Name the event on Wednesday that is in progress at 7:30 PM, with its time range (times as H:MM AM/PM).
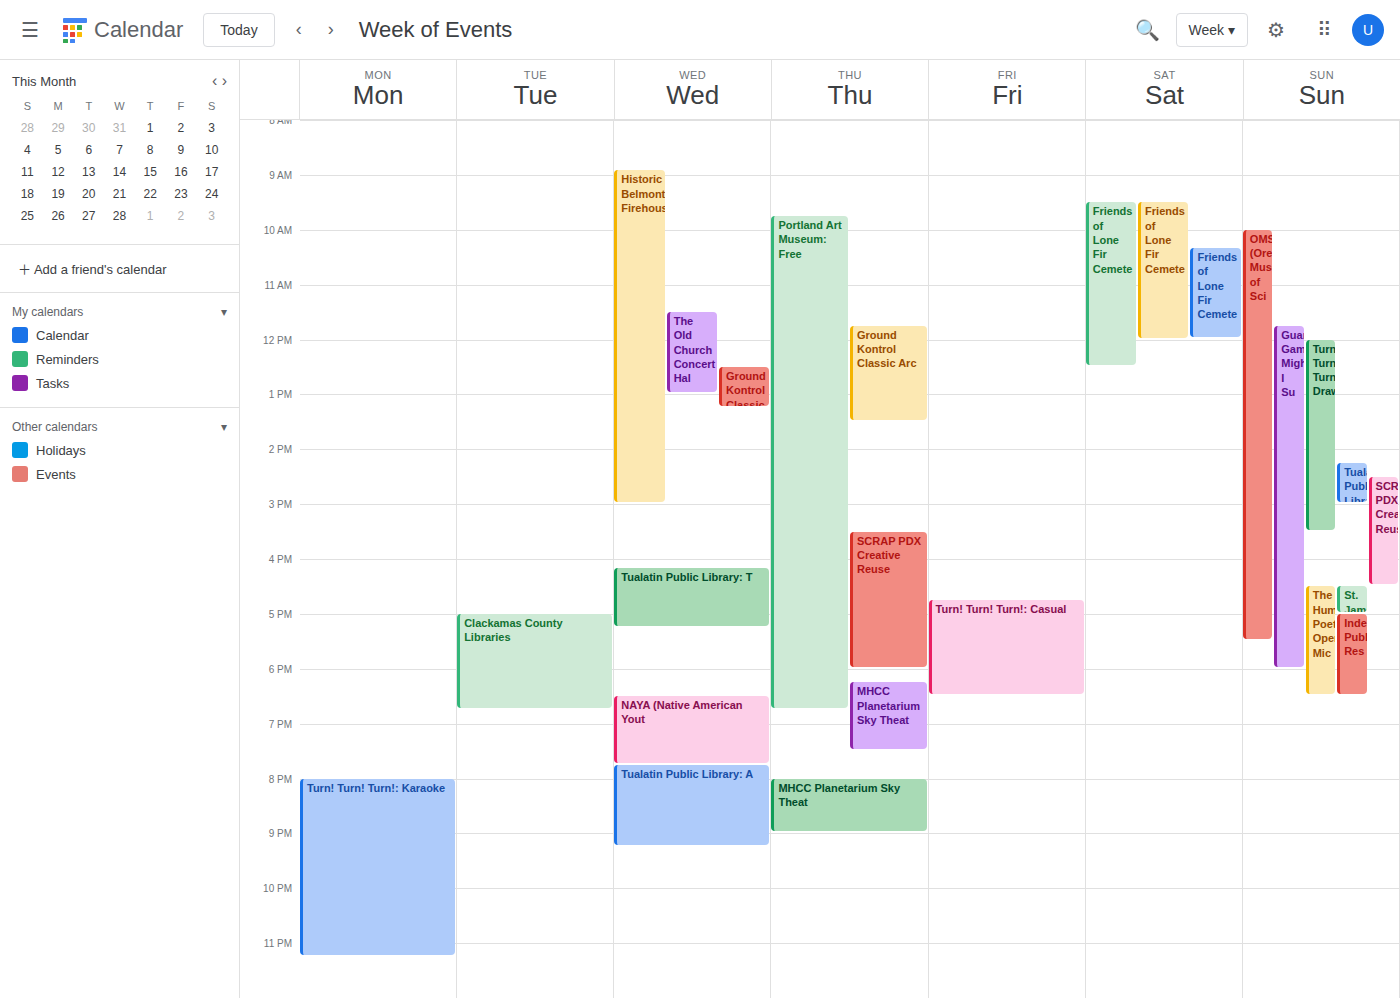
"NAYA (Native American Yout", 6:30 PM to 7:45 PM